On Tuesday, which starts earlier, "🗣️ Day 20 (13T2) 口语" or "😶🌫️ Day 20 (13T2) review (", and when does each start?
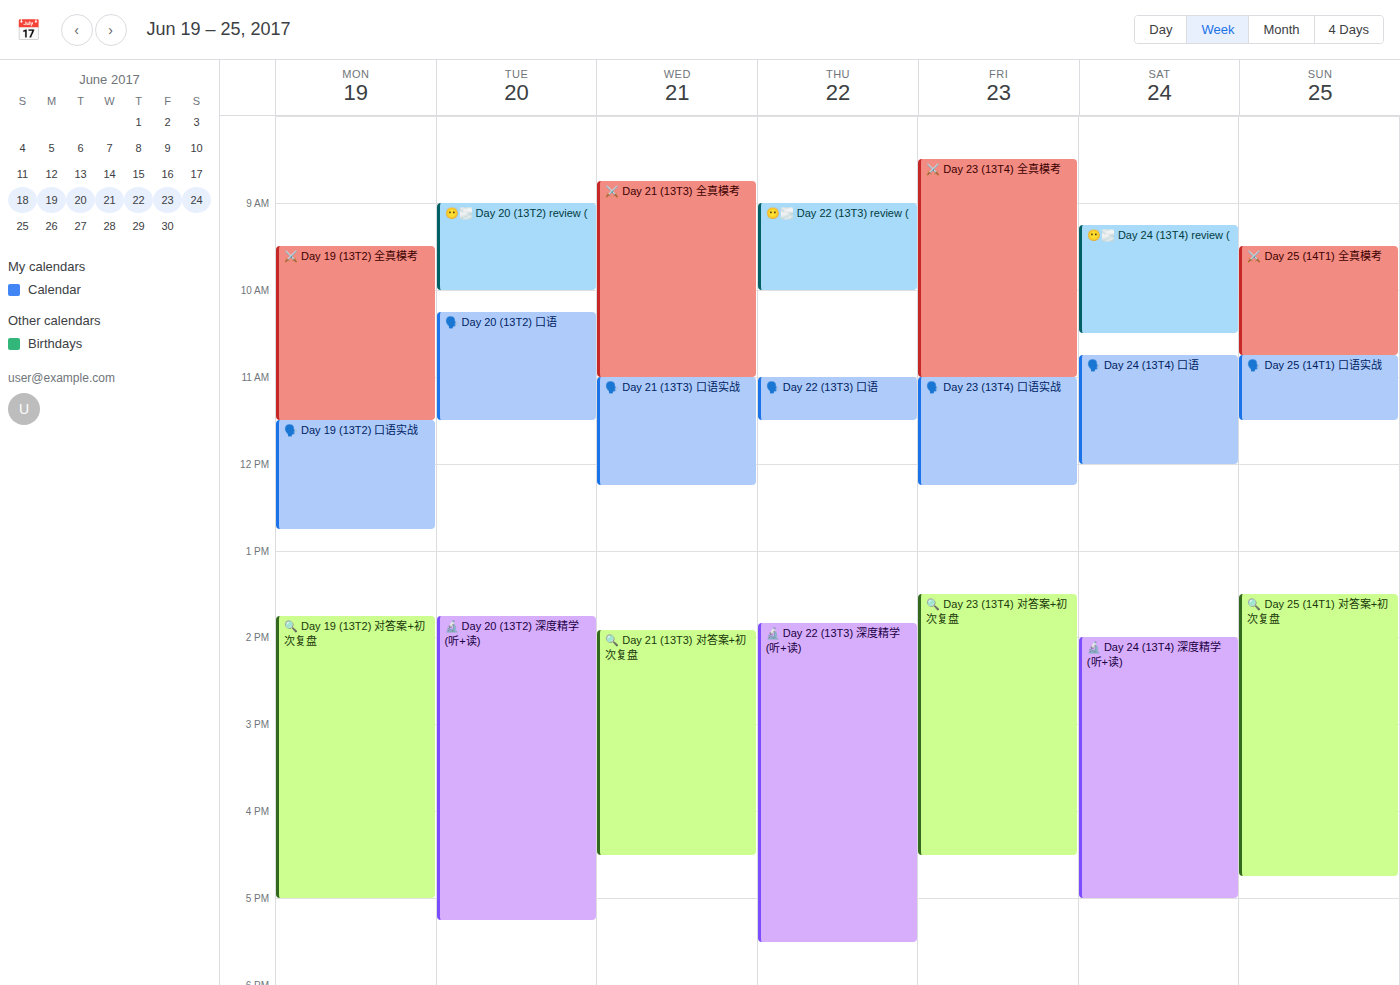
"😶🌫️ Day 20 (13T2) review (" 9:00 AM; "🗣️ Day 20 (13T2) 口语" 10:15 AM.